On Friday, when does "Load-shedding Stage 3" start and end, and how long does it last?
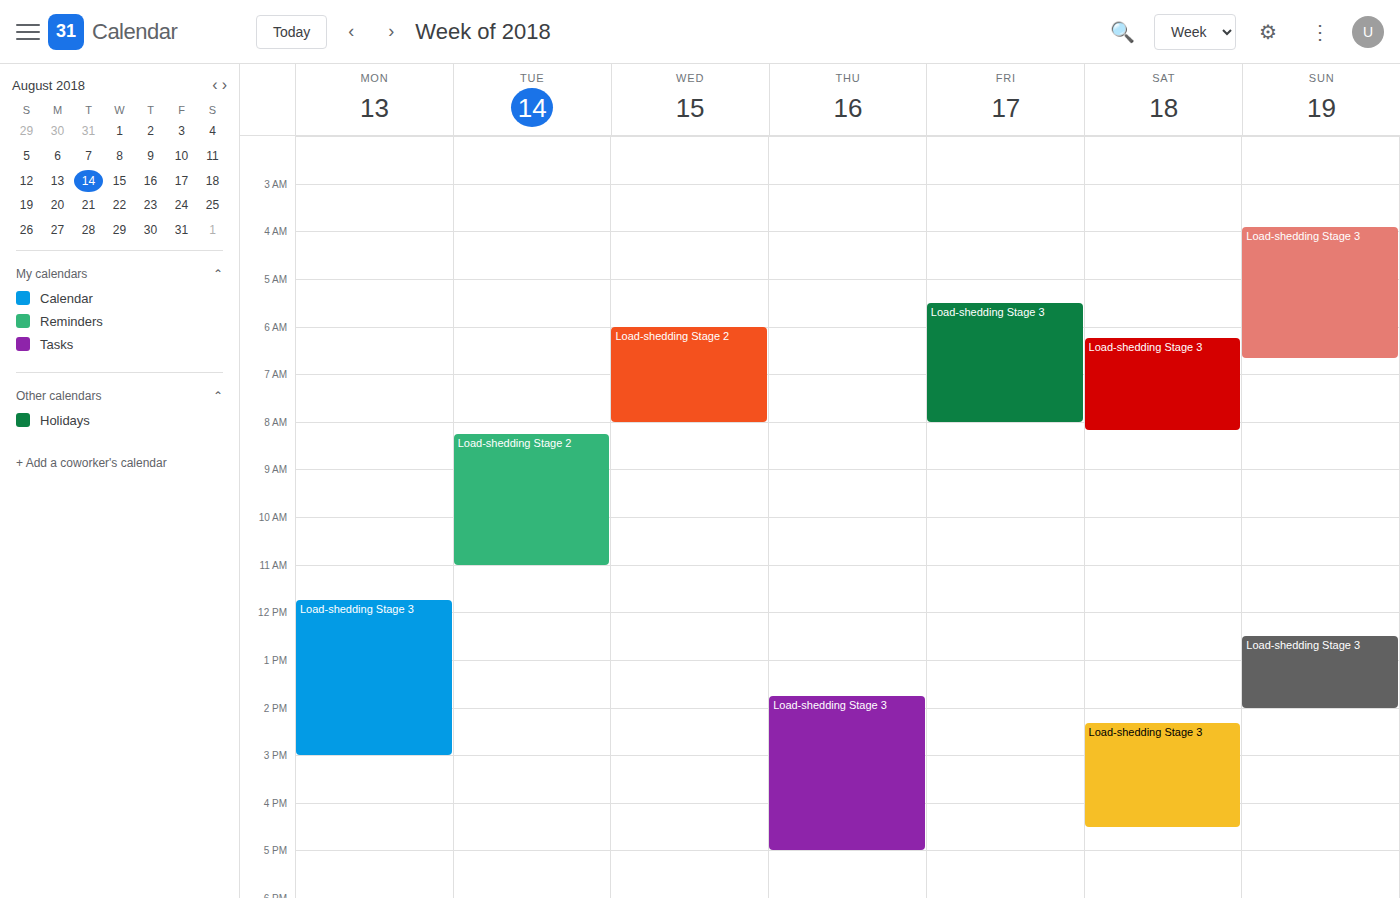
5:30 AM to 8:00 AM, 2 hours 30 minutes